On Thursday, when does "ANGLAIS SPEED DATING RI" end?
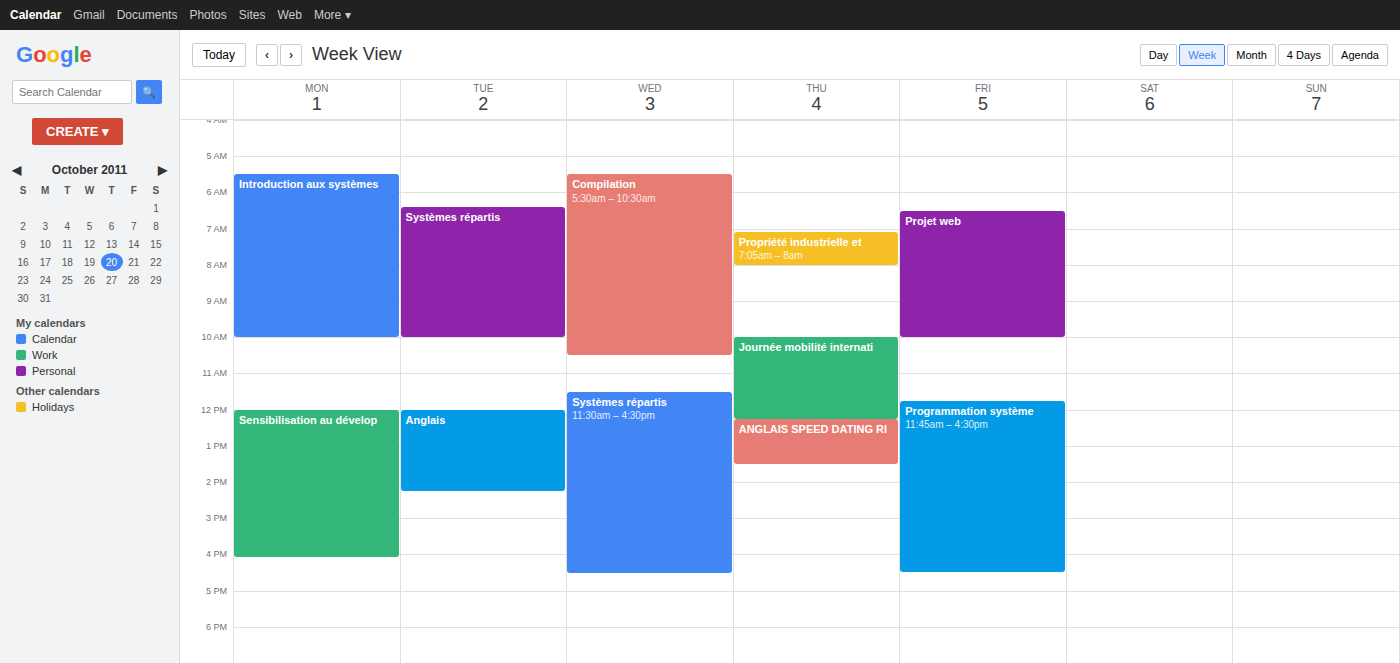
13:30